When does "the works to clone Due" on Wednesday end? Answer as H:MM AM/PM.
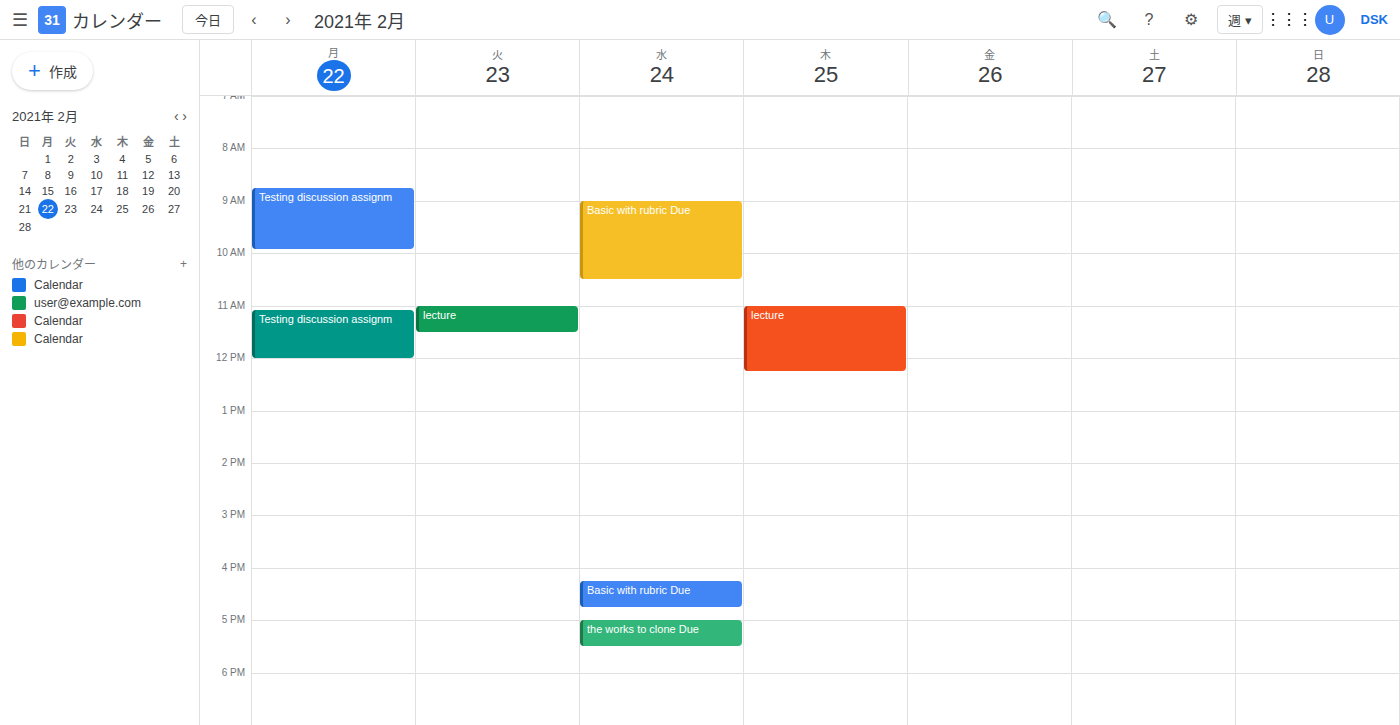
5:30 PM